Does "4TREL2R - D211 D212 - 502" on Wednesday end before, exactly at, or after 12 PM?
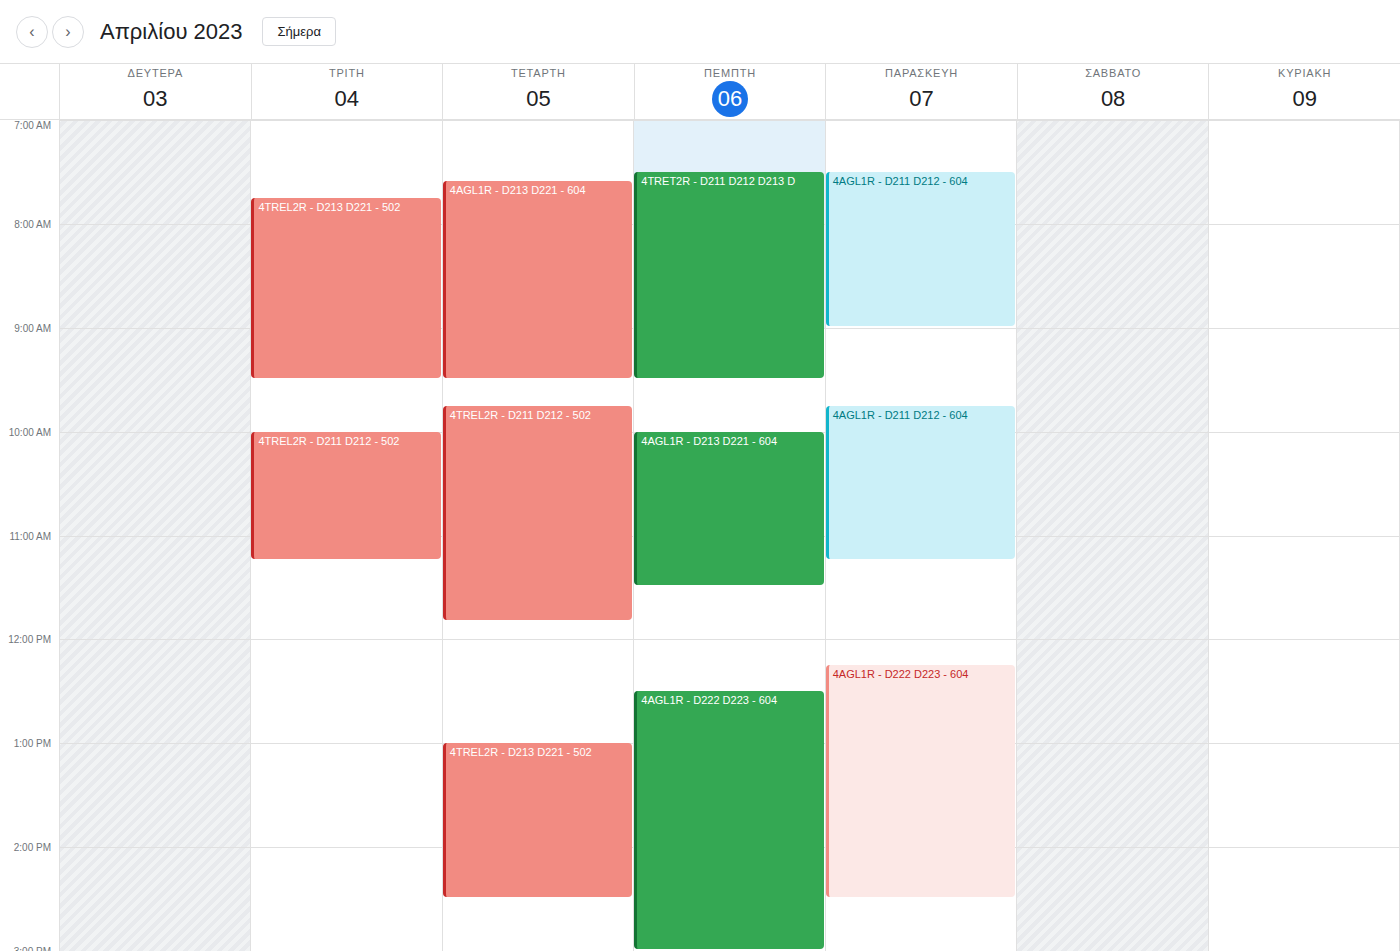
11:50 AM -- before 12 PM, 10 minutes above the 12 PM line.